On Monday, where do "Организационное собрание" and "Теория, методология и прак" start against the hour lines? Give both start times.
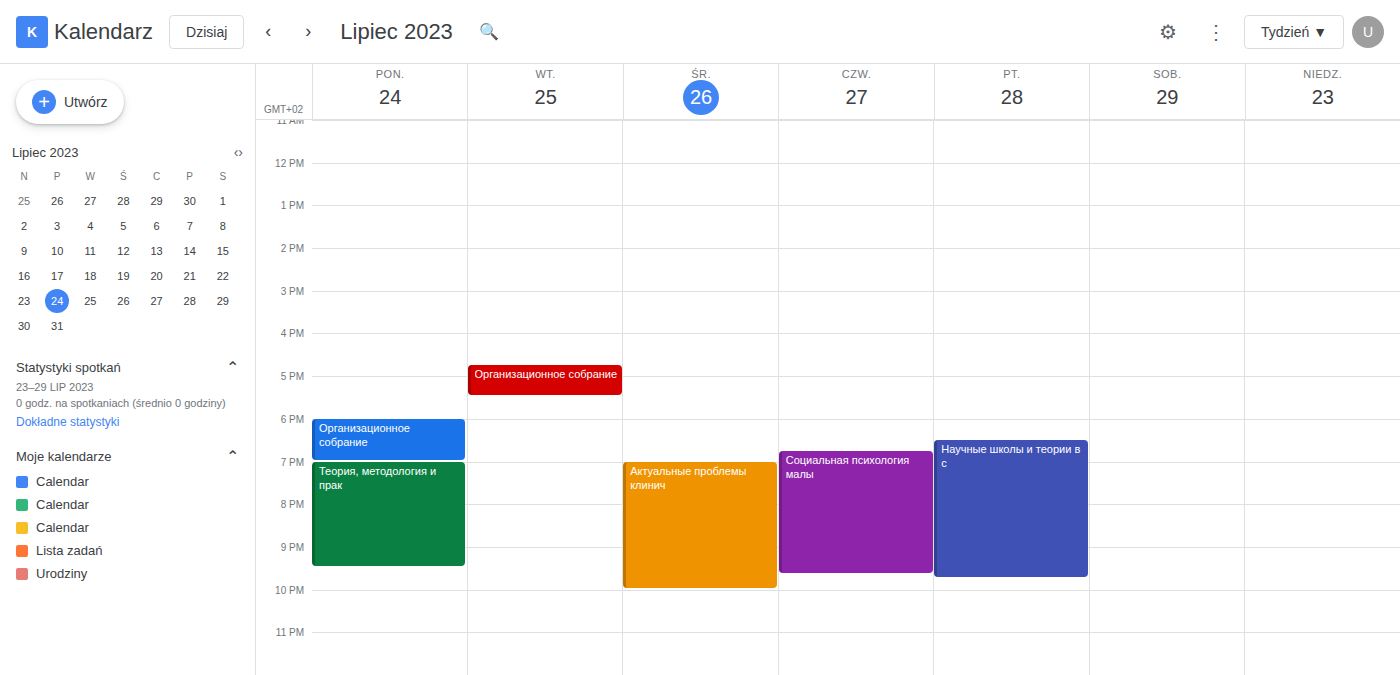
"Организационное собрание": 6:00 PM, exactly on the 6 PM line. "Теория, методология и прак": 7:00 PM, exactly on the 7 PM line.